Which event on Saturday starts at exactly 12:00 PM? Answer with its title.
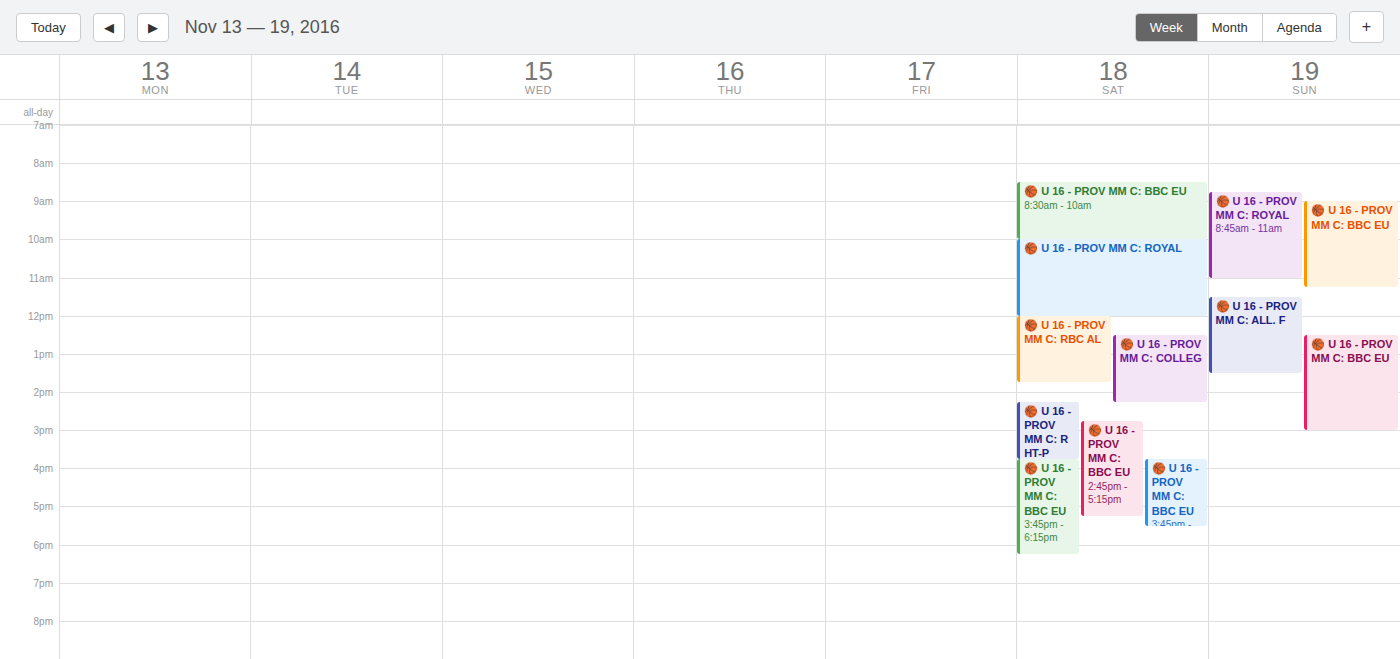
"🏀 U 16 - PROV MM C: RBC AL"